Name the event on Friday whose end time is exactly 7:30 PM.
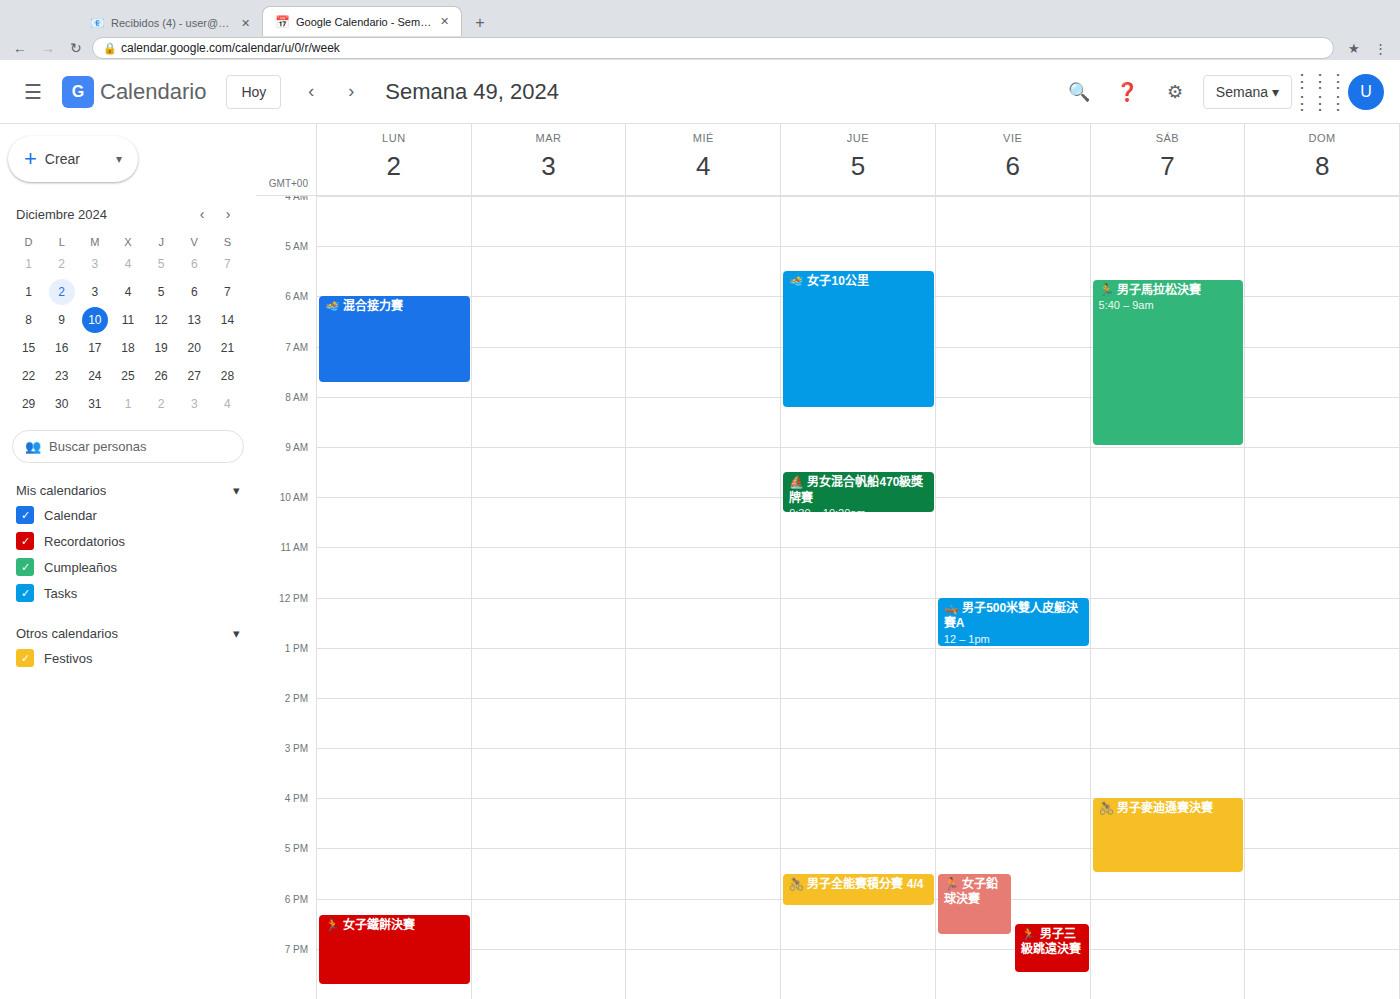
"🏃 男子三級跳遠決賽"